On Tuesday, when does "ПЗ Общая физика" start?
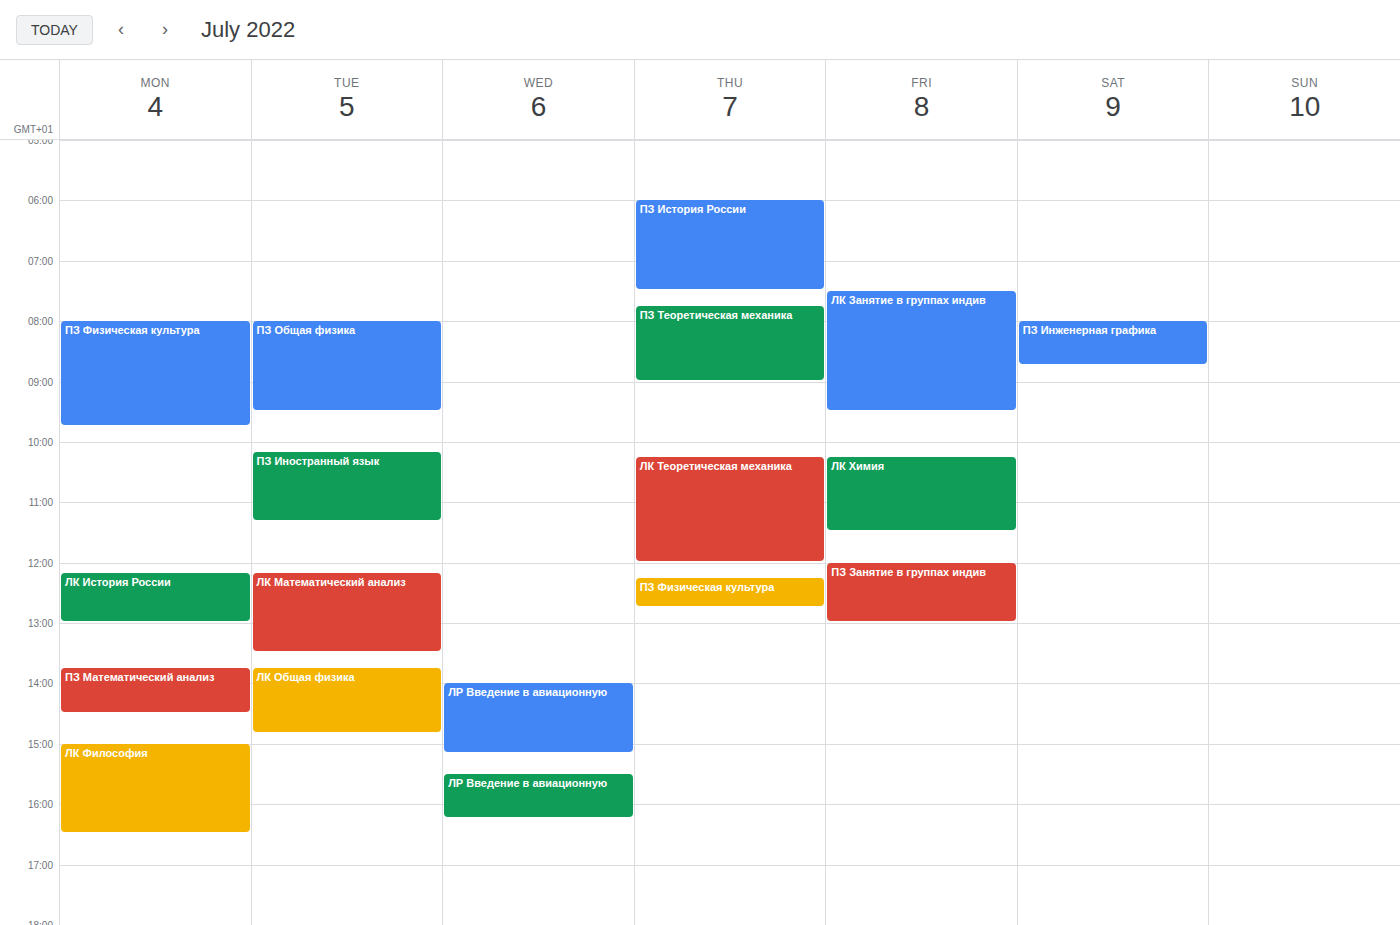
8:00 AM